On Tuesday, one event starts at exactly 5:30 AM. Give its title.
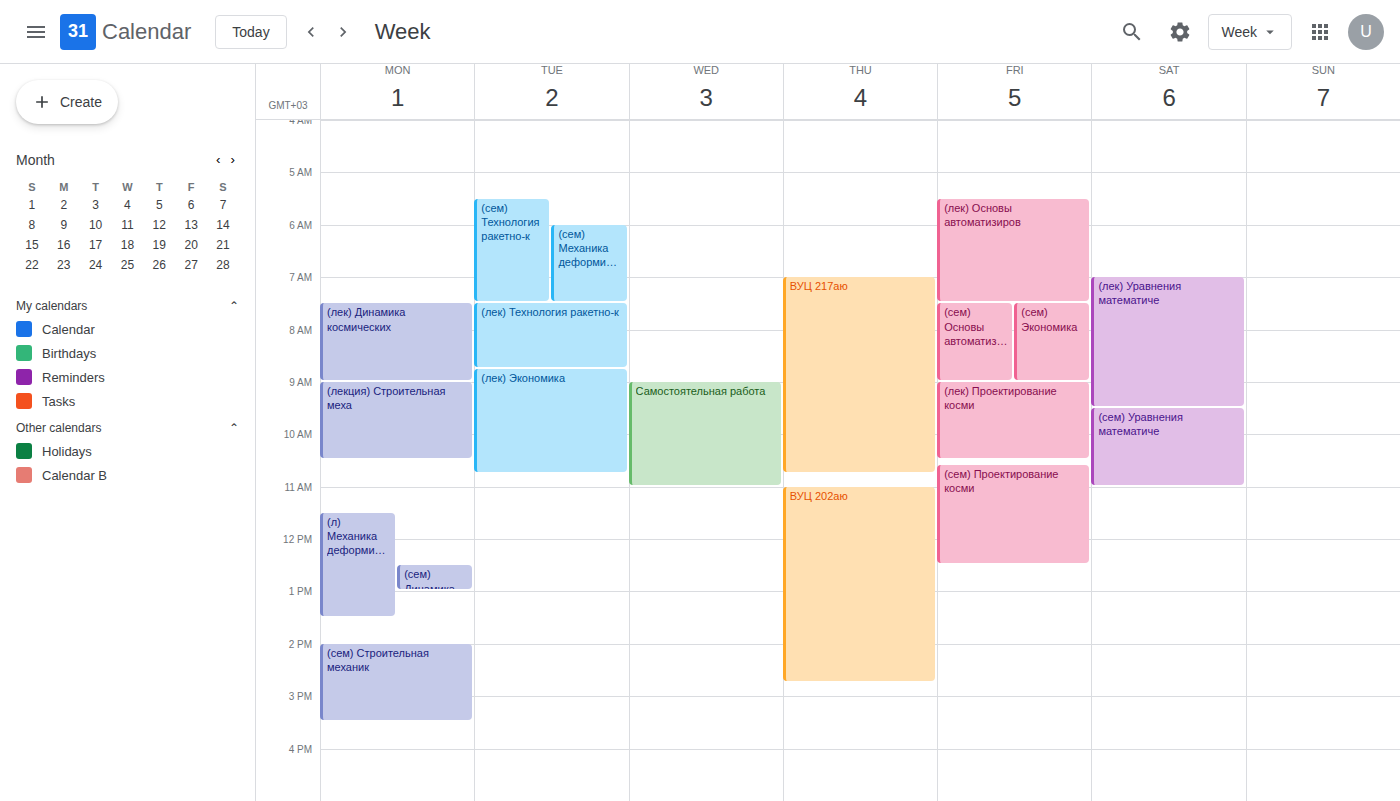
"(сем) Технология ракетно-к"